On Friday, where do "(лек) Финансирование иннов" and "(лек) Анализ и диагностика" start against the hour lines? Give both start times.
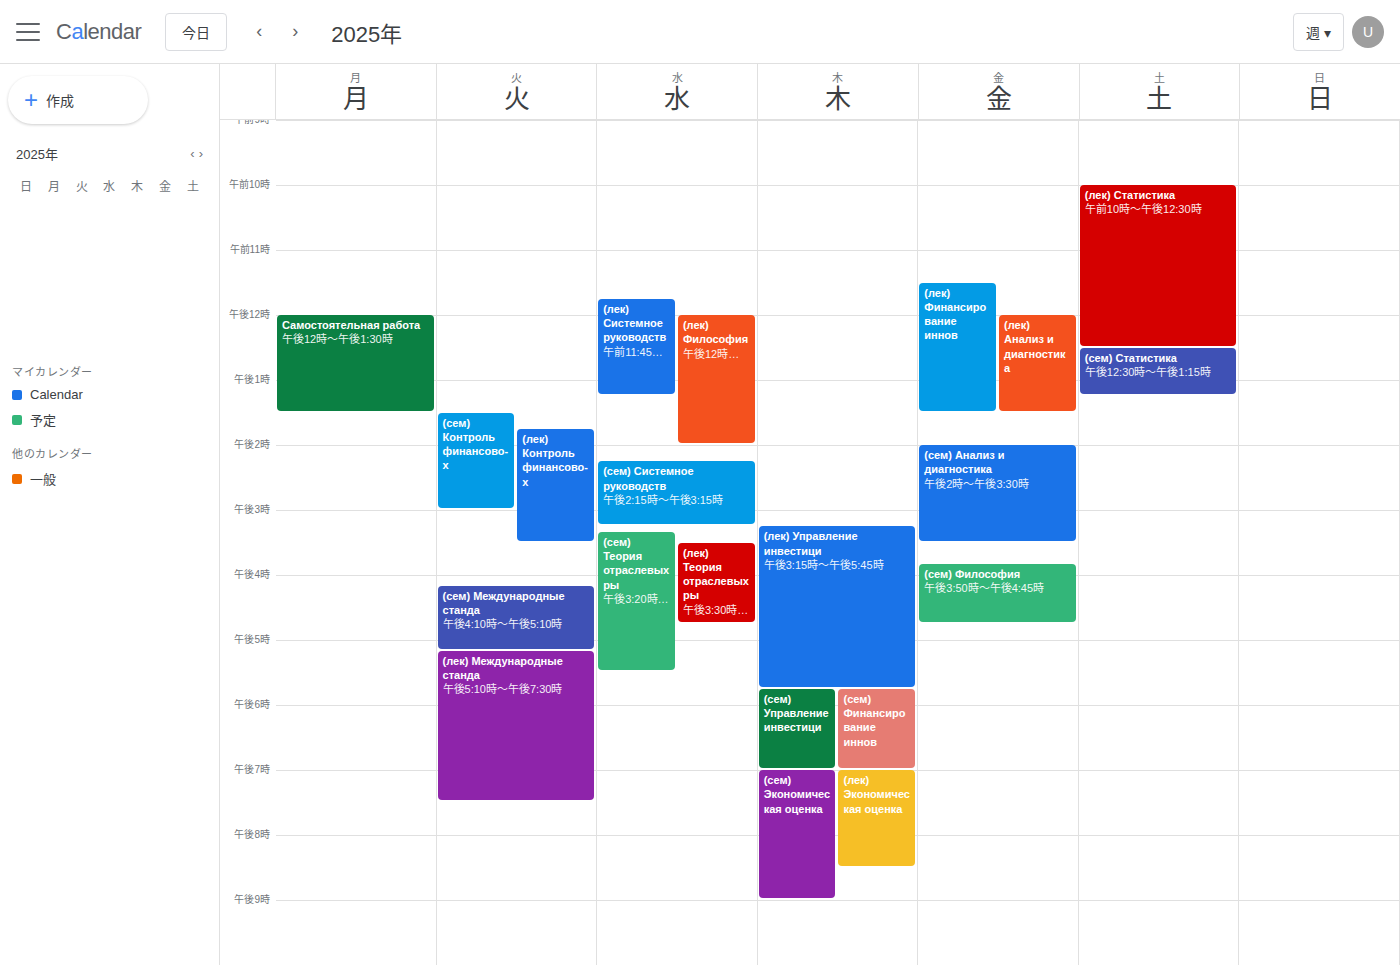
"(лек) Финансирование иннов": 11:30 AM, halfway between the 11 AM and 12 PM lines. "(лек) Анализ и диагностика": 12:00 PM, exactly on the 12 PM line.